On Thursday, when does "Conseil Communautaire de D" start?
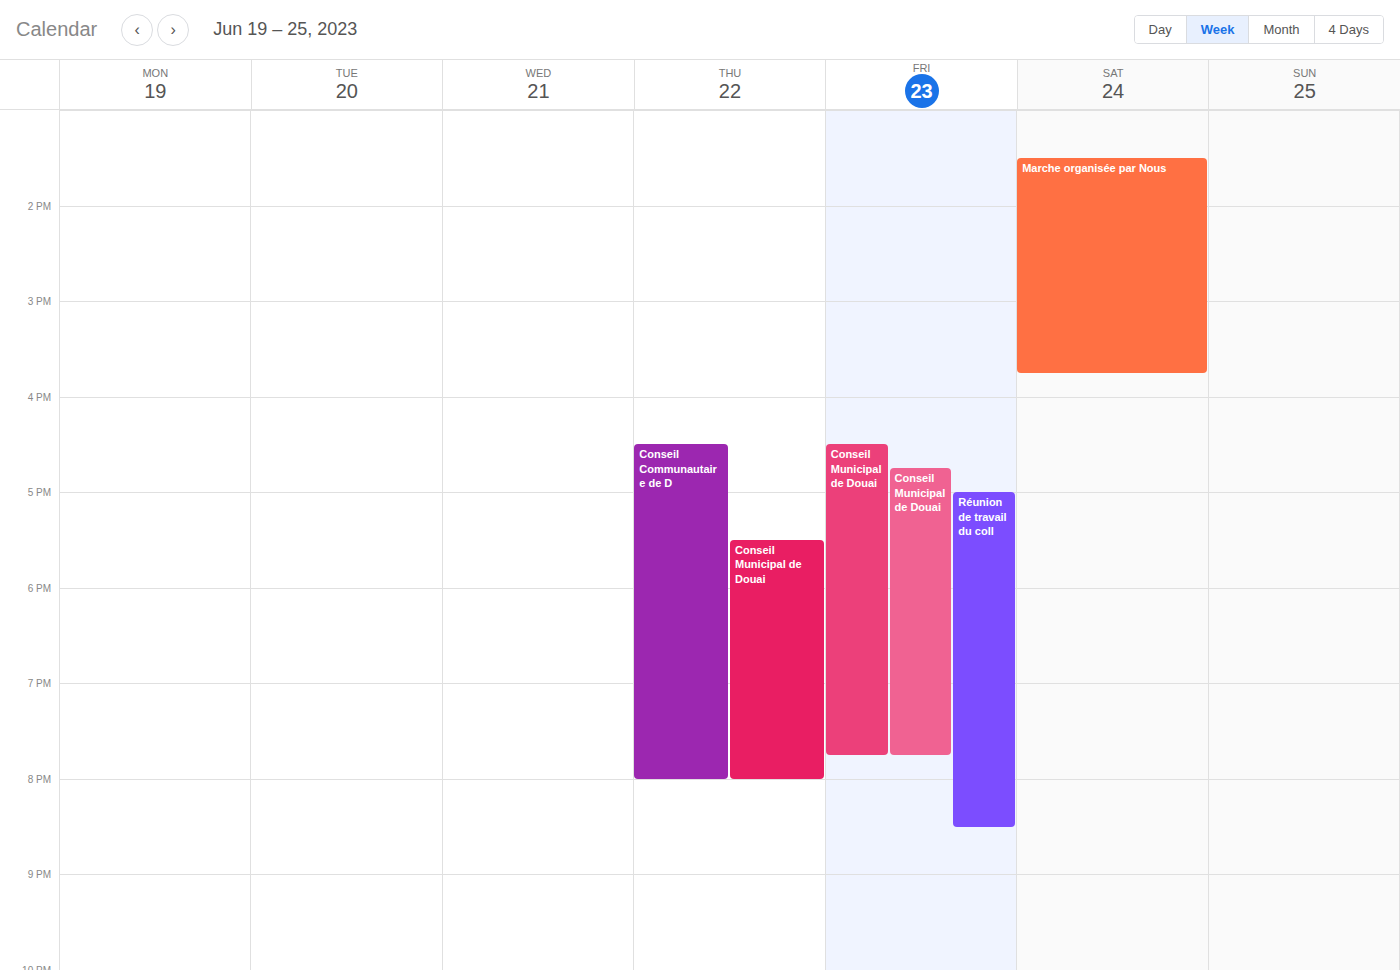
4:30 PM